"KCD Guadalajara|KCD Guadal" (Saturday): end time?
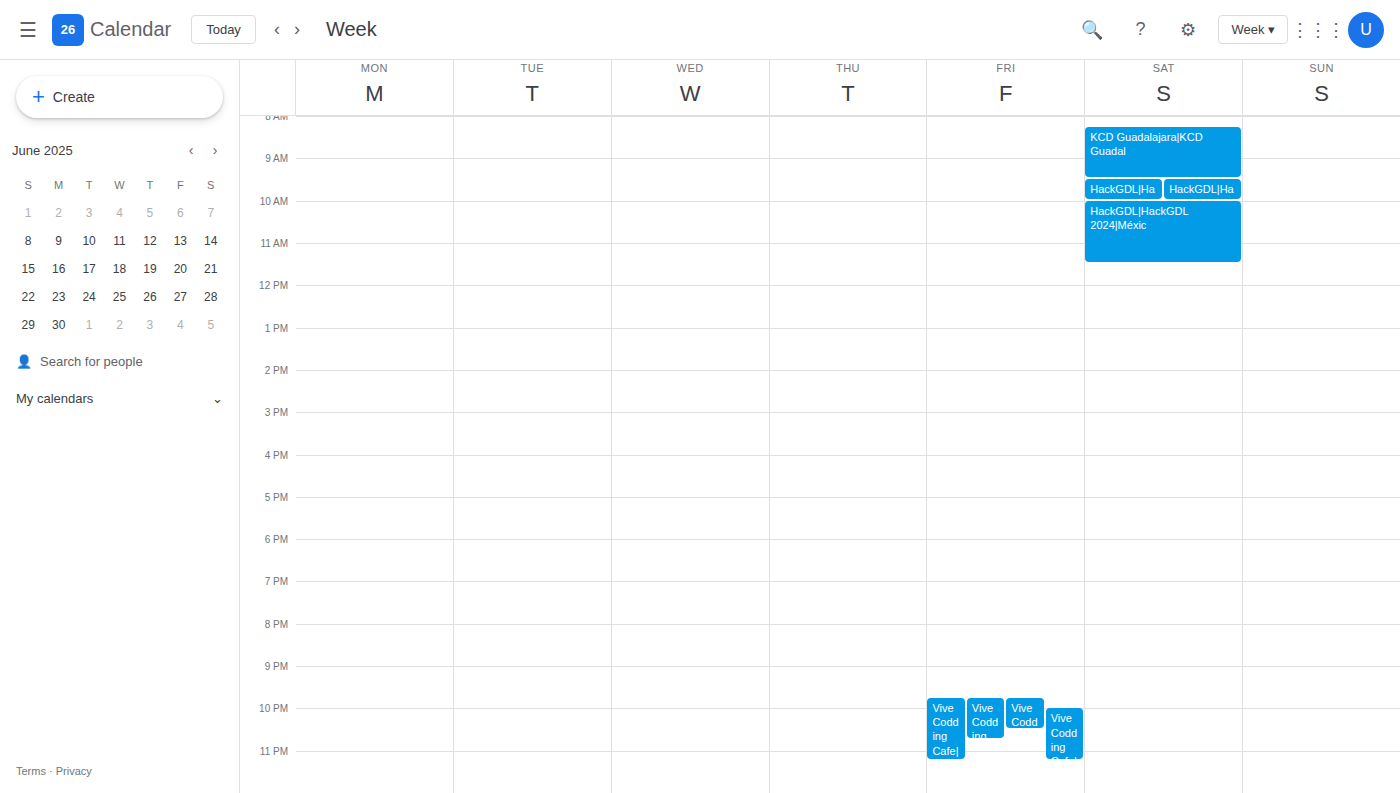
9:30 AM